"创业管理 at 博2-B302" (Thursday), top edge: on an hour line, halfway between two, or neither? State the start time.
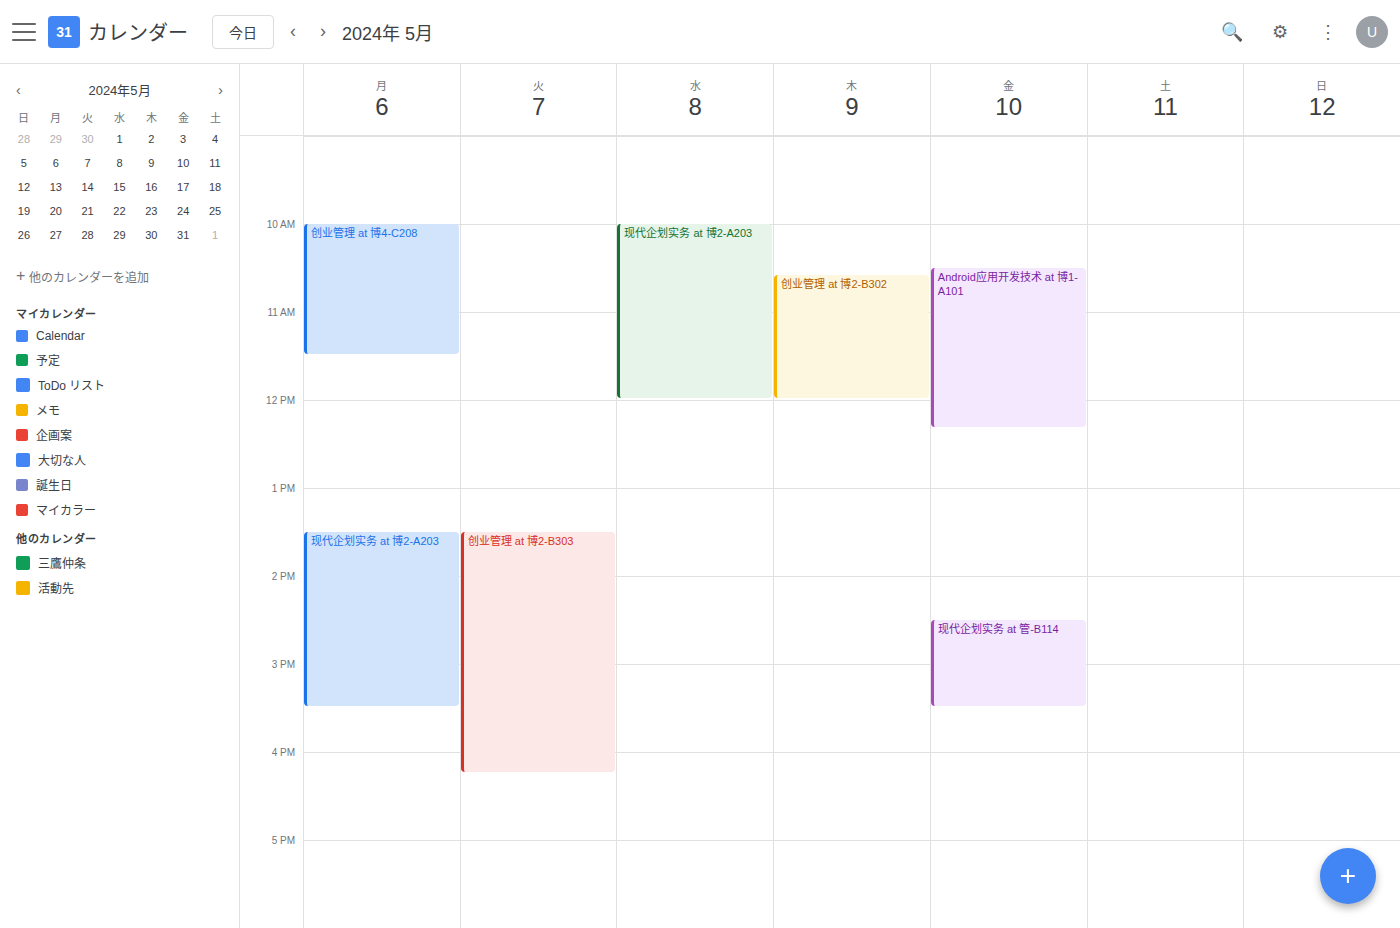
10:35 AM -- neither: 35 minutes below the 10 AM line and 25 minutes above the 11 AM line.